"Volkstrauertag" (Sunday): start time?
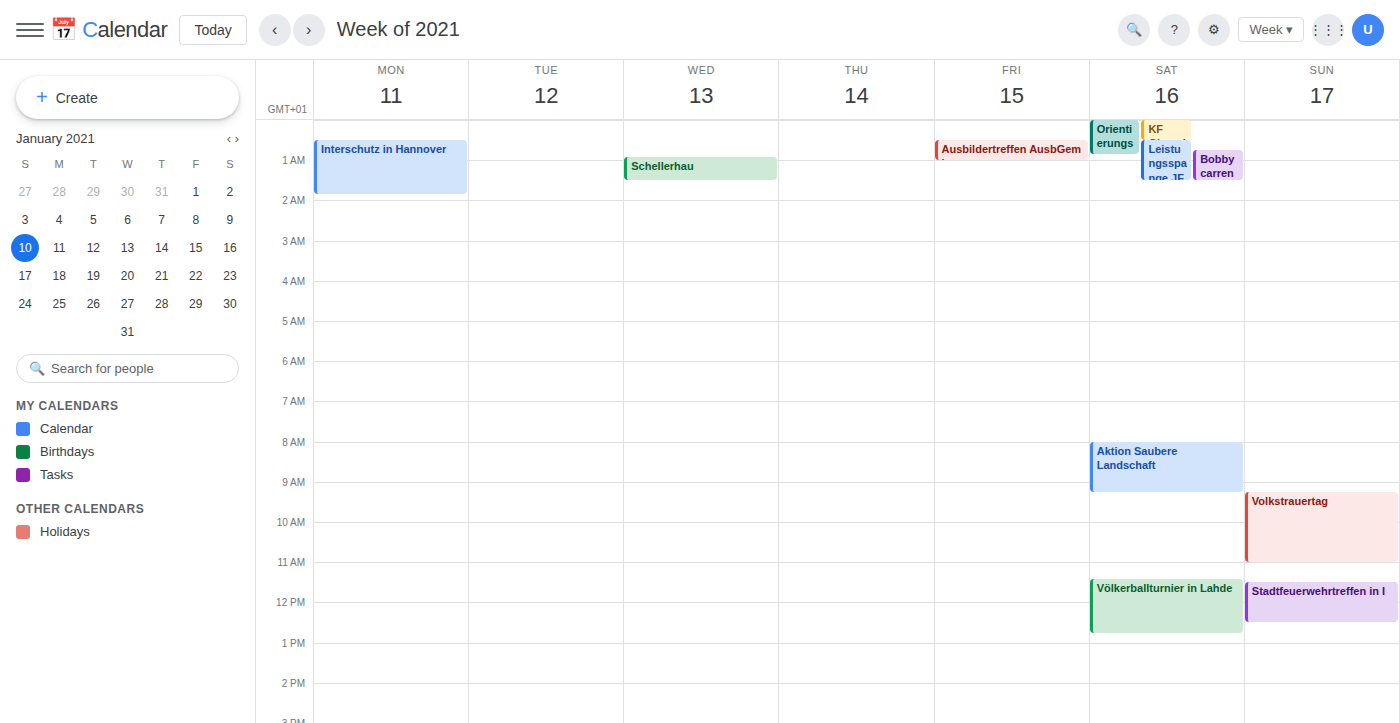
9:15 AM